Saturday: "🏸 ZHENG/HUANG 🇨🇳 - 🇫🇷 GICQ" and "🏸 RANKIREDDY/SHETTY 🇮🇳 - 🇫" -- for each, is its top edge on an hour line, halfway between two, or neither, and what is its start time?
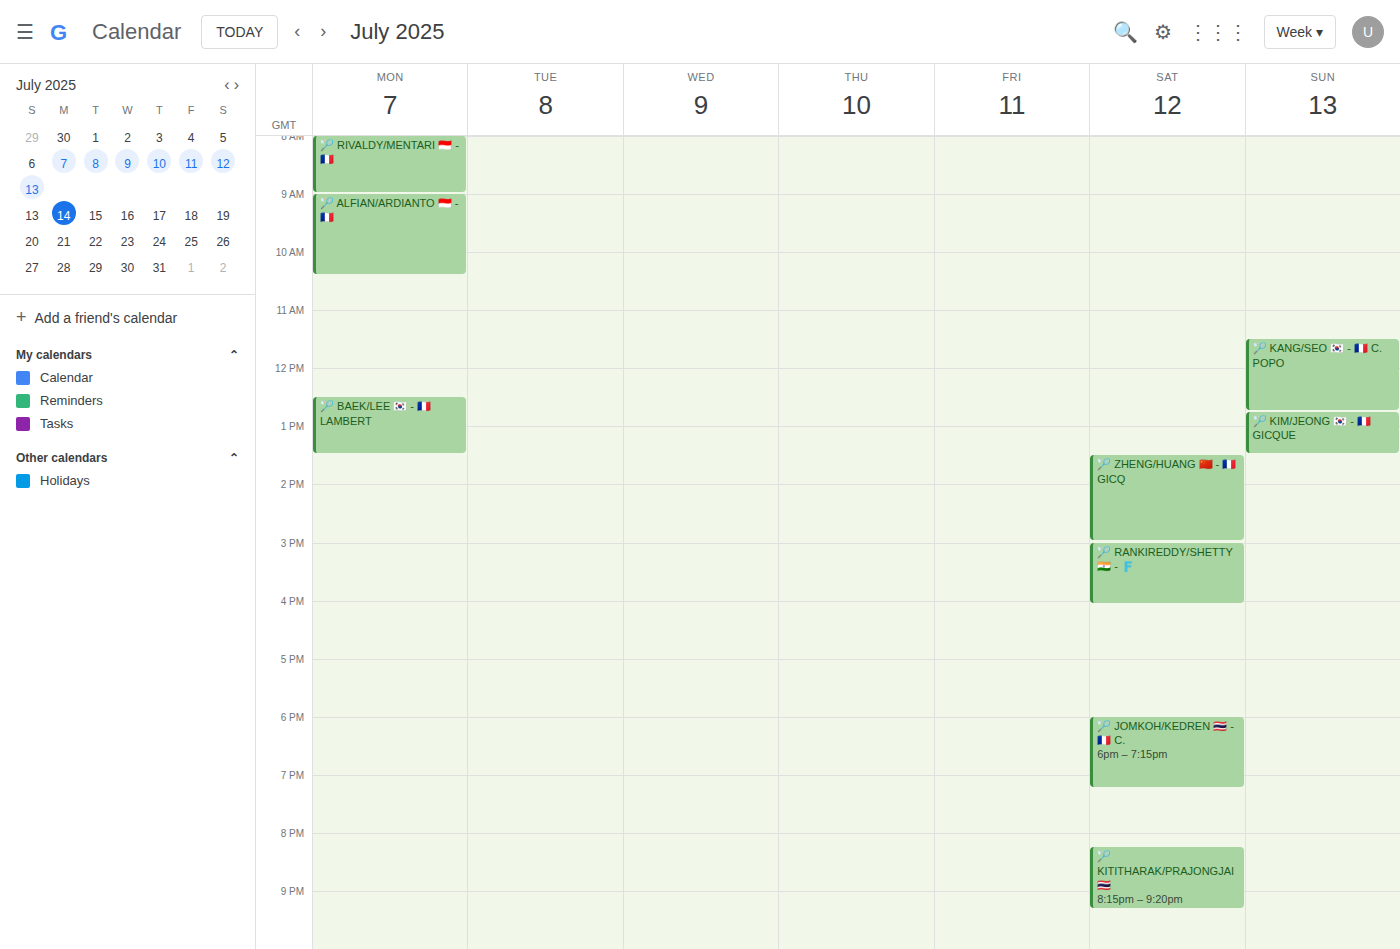
"🏸 ZHENG/HUANG 🇨🇳 - 🇫🇷 GICQ": 13:30, halfway between the 13:00 and 14:00 lines. "🏸 RANKIREDDY/SHETTY 🇮🇳 - 🇫": 15:00, exactly on the 15:00 line.